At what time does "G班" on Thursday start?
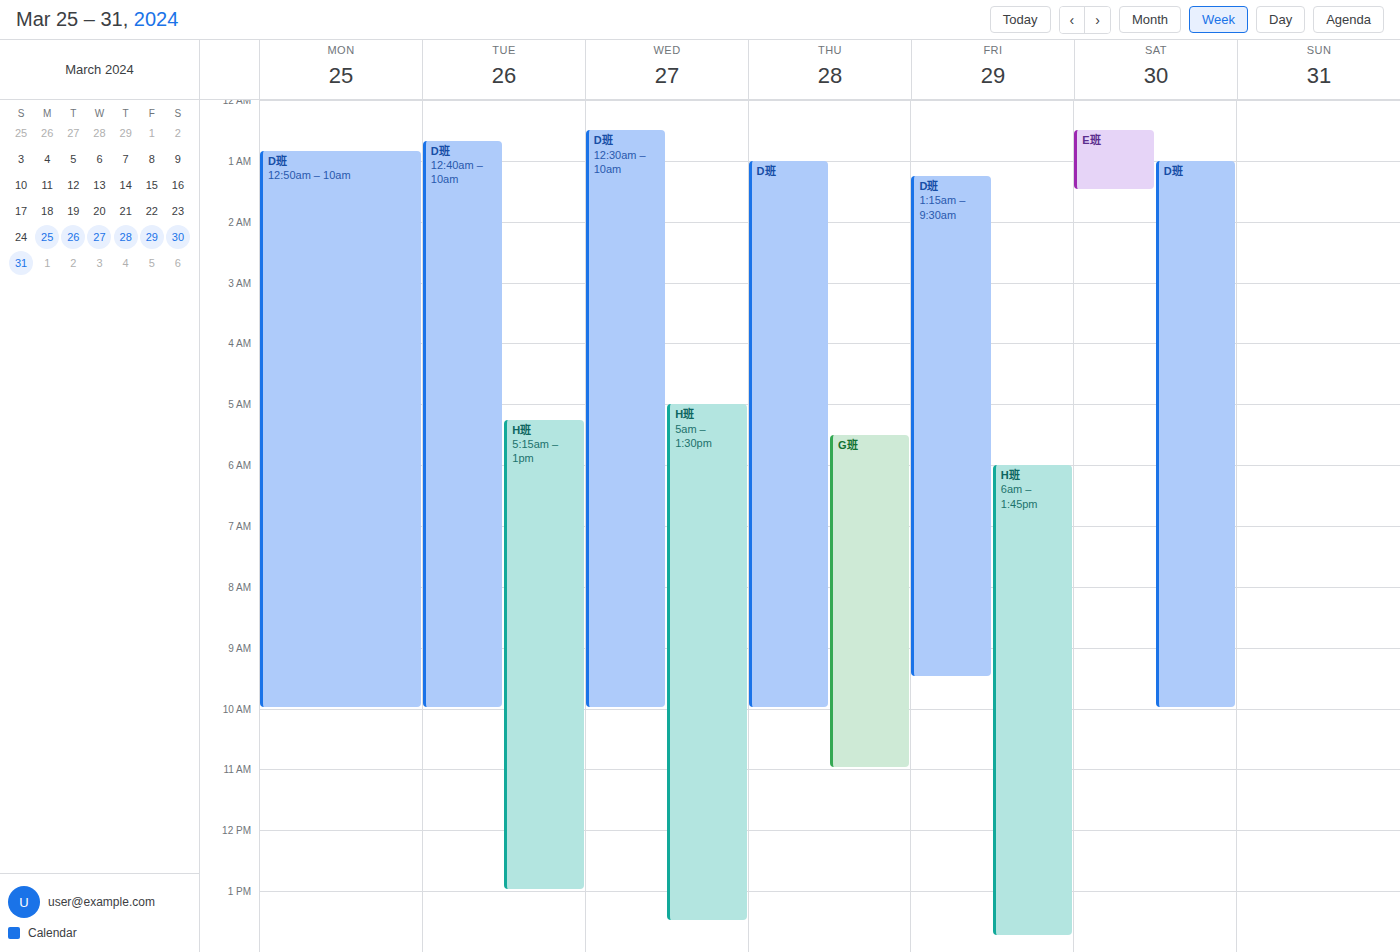
5:30 AM